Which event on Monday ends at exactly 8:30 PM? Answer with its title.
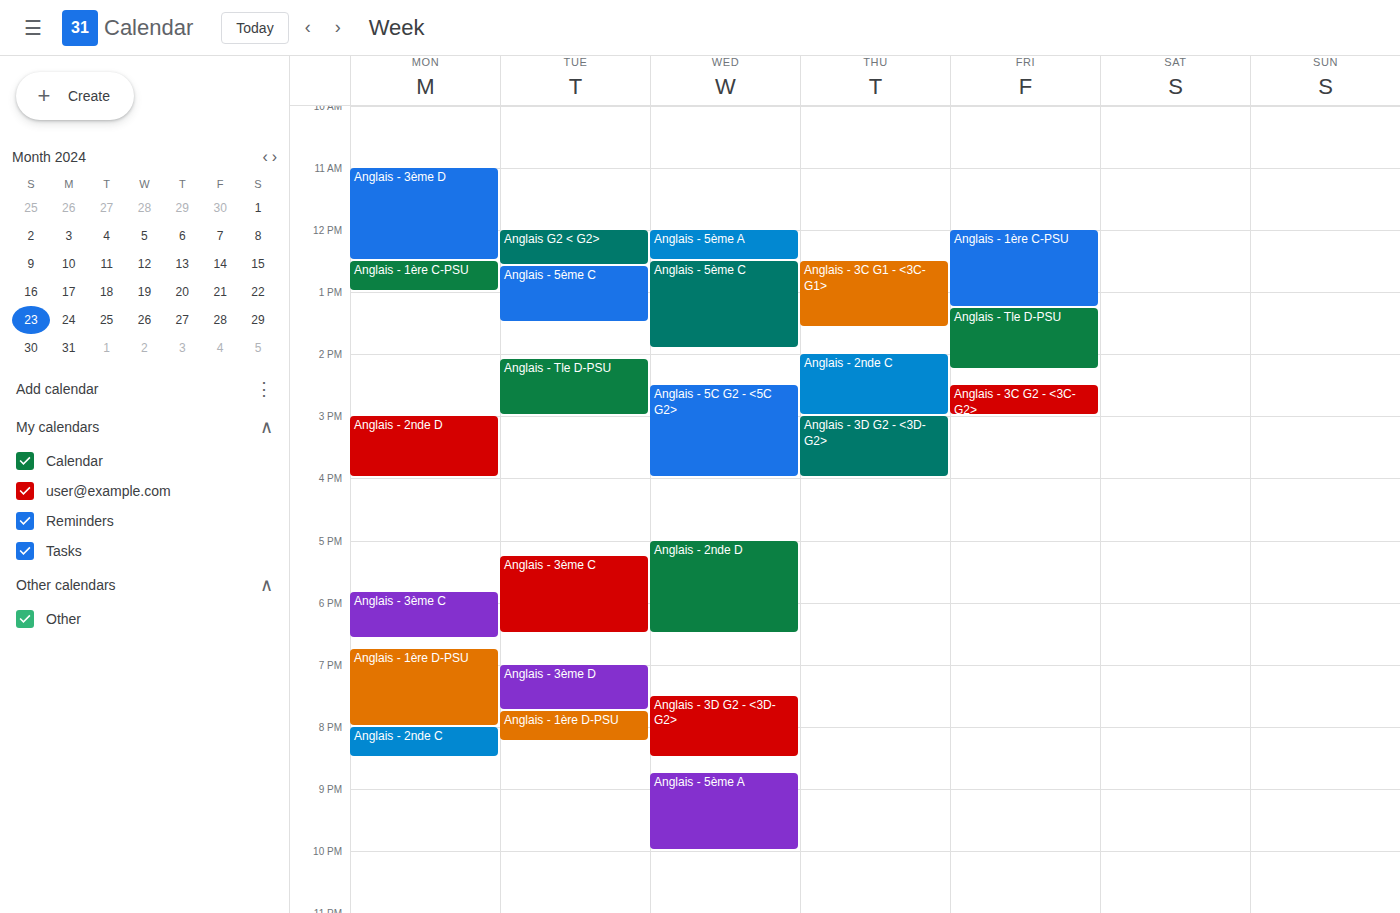
"Anglais - 2nde C"